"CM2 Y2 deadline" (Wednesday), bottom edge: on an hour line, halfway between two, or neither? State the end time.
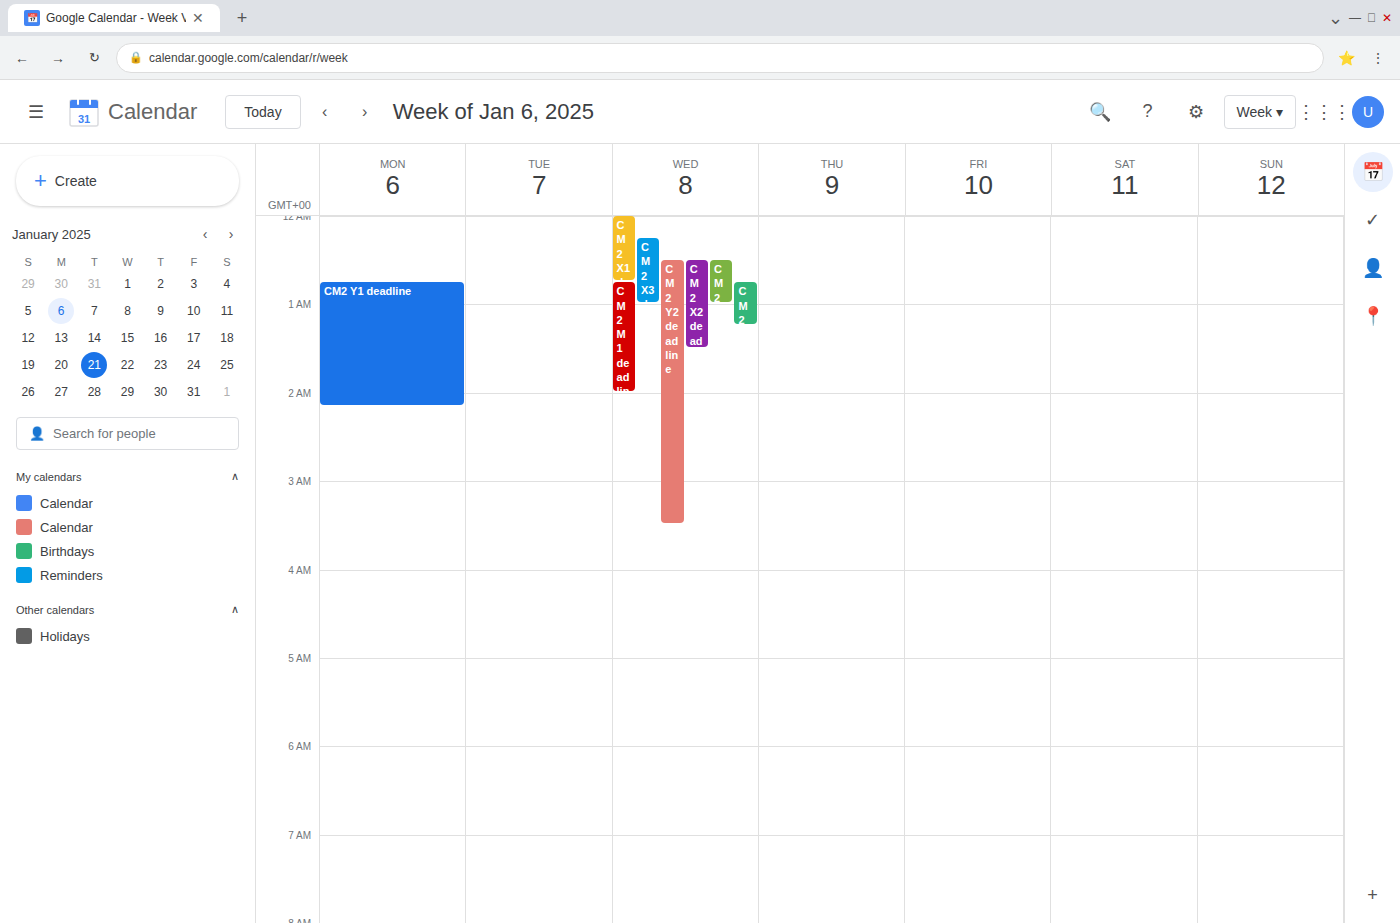
3:30 AM -- halfway between the 3 AM and 4 AM lines.